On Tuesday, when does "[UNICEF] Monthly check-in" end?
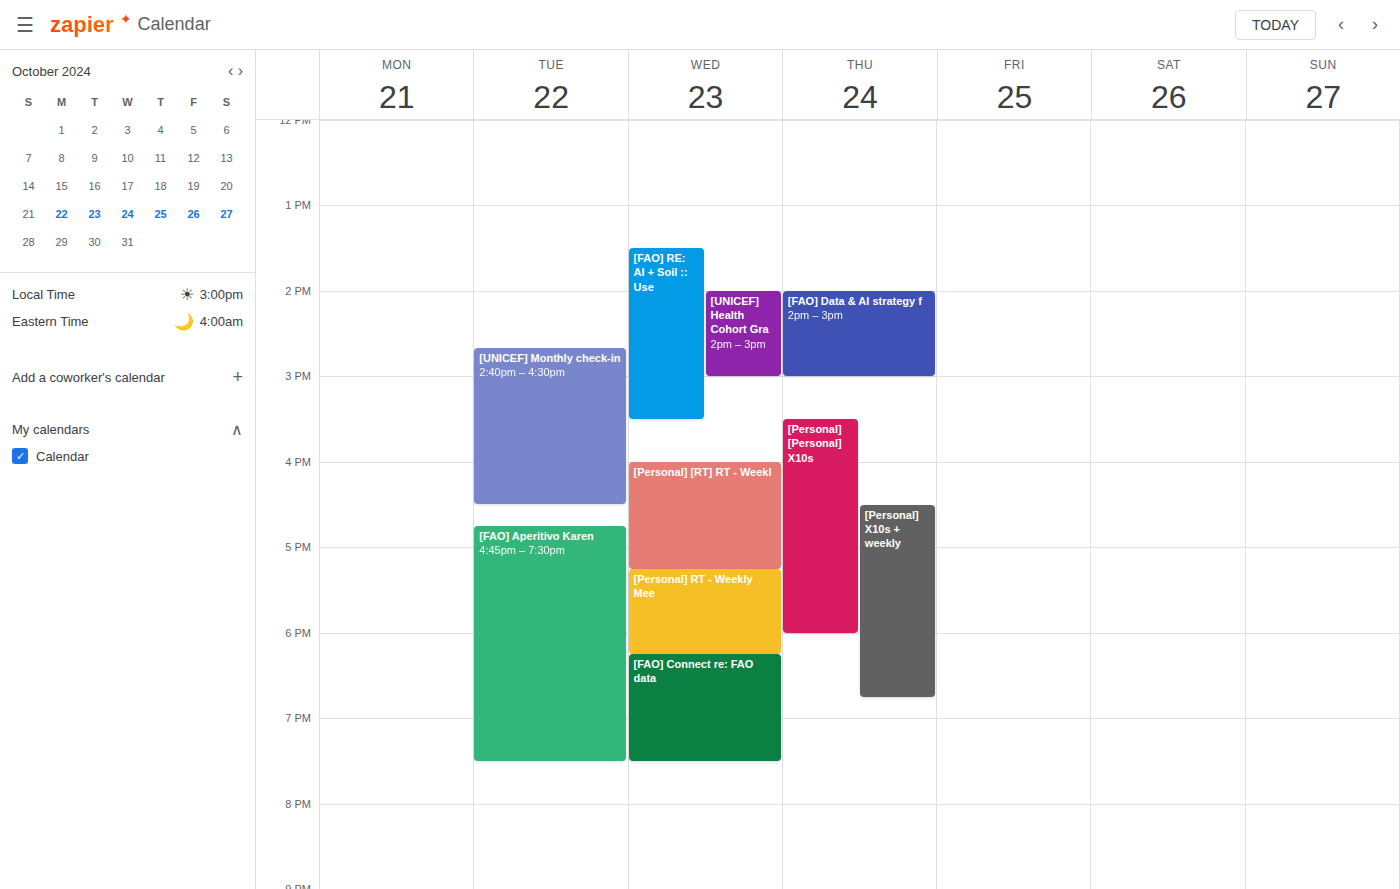
4:30 PM